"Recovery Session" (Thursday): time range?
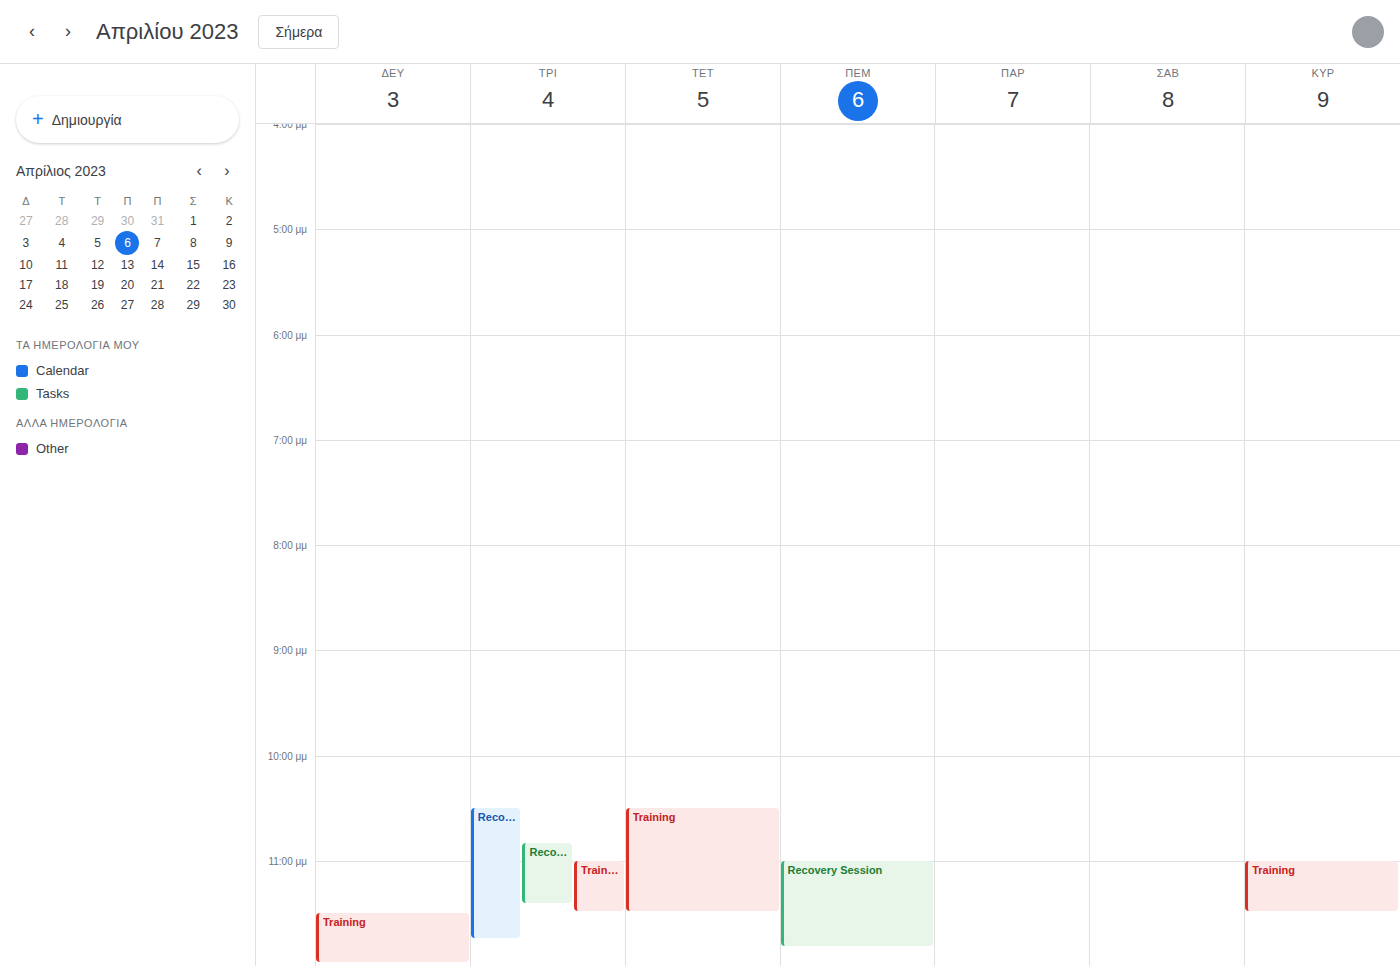
23:00 to 23:50